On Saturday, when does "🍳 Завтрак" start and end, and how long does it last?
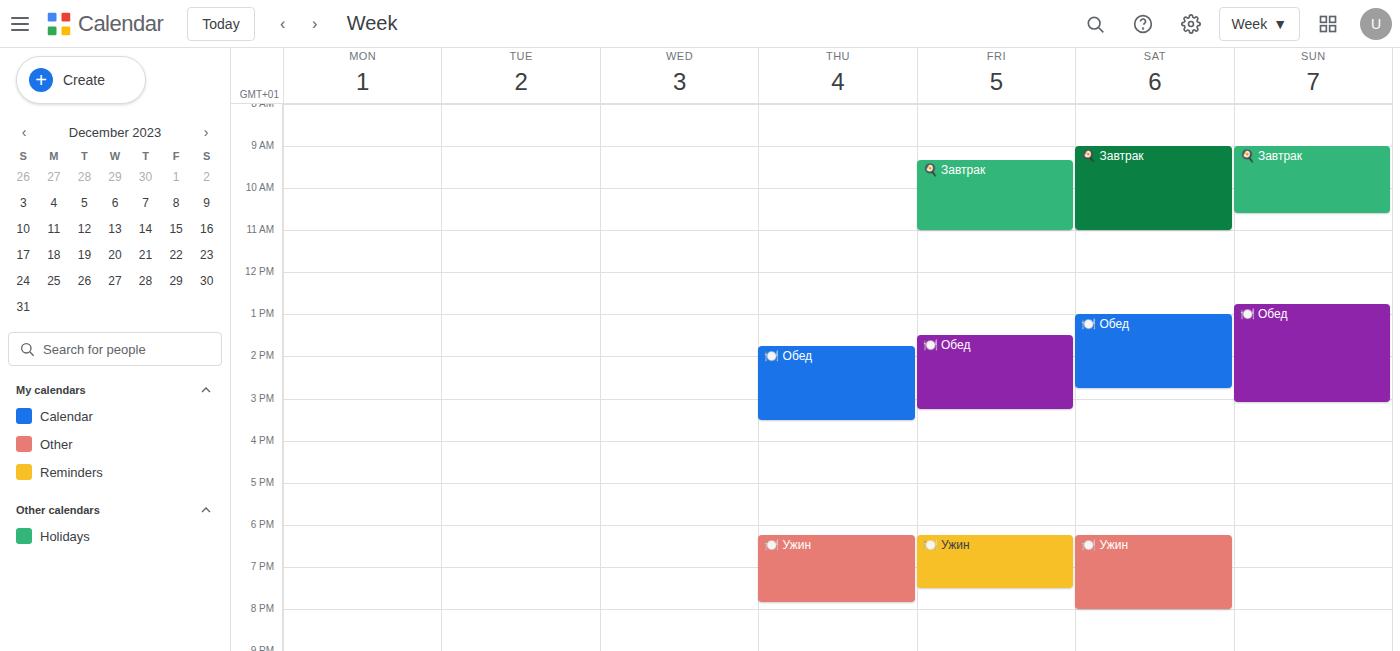
9:00 AM to 11:00 AM, 2 hours